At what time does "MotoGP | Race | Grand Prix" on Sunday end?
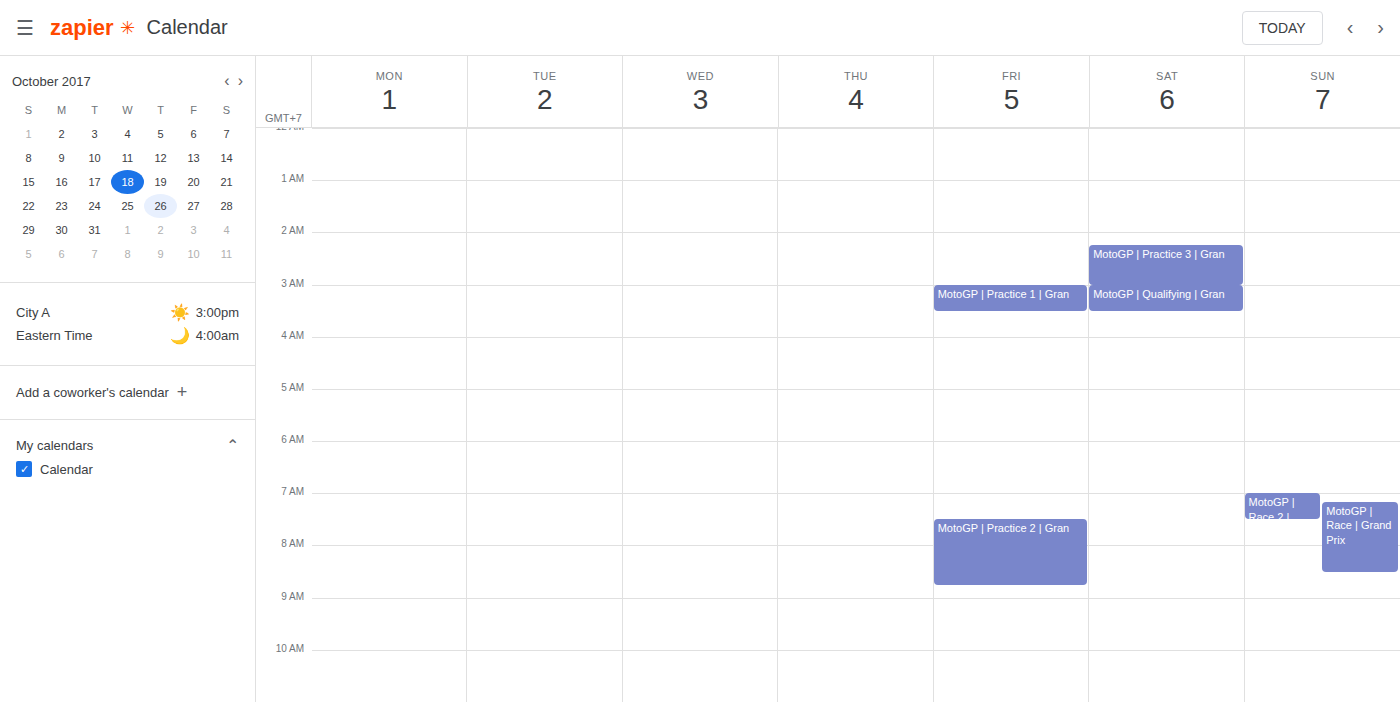
8:30 AM